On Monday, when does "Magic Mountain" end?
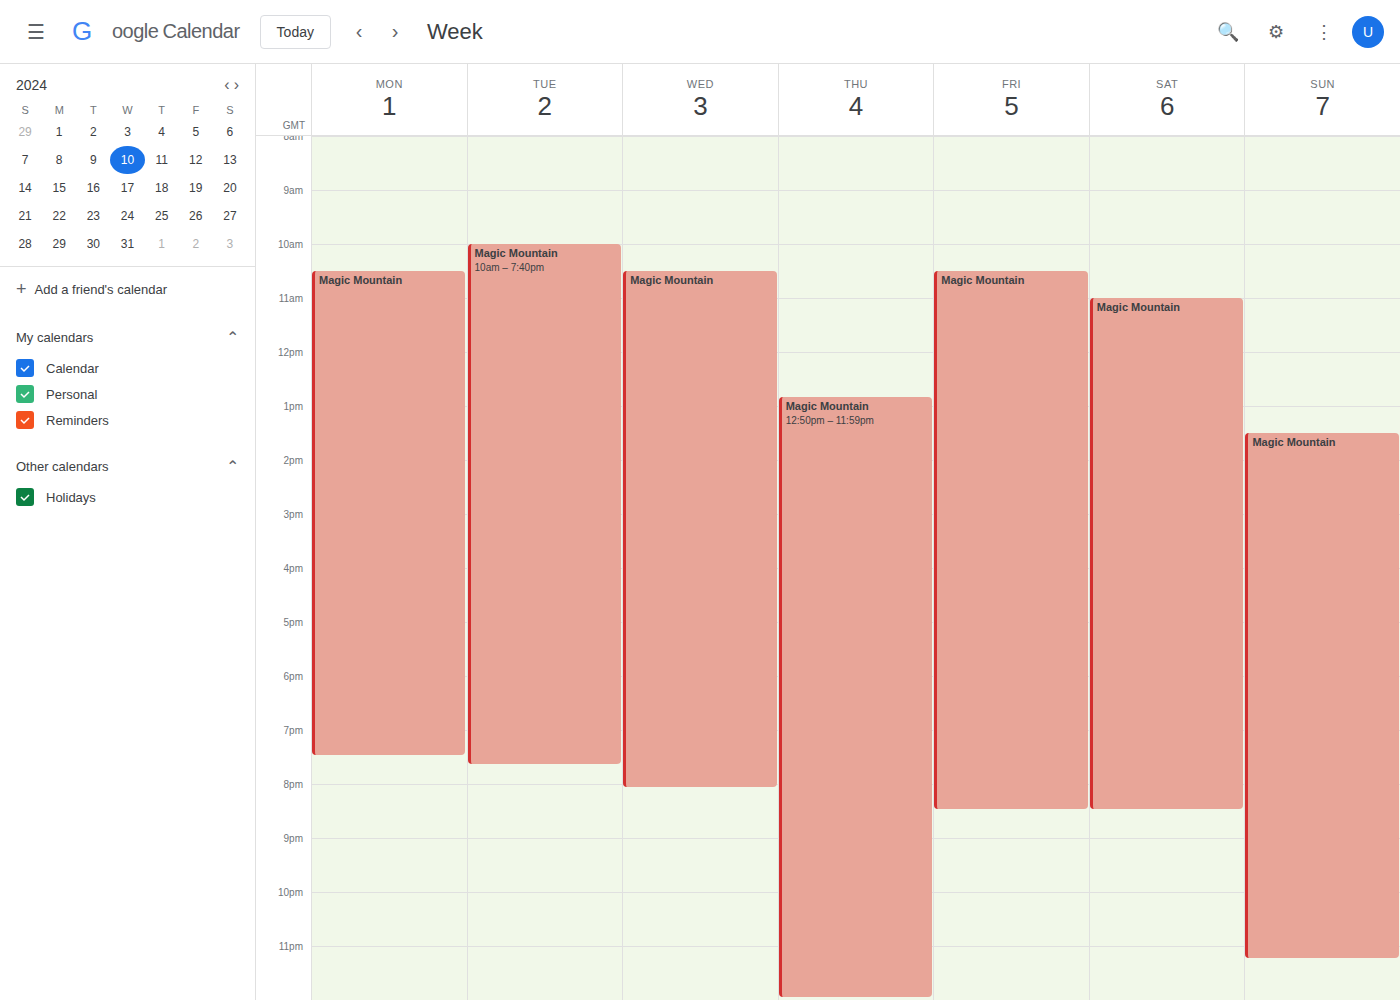
7:30 PM